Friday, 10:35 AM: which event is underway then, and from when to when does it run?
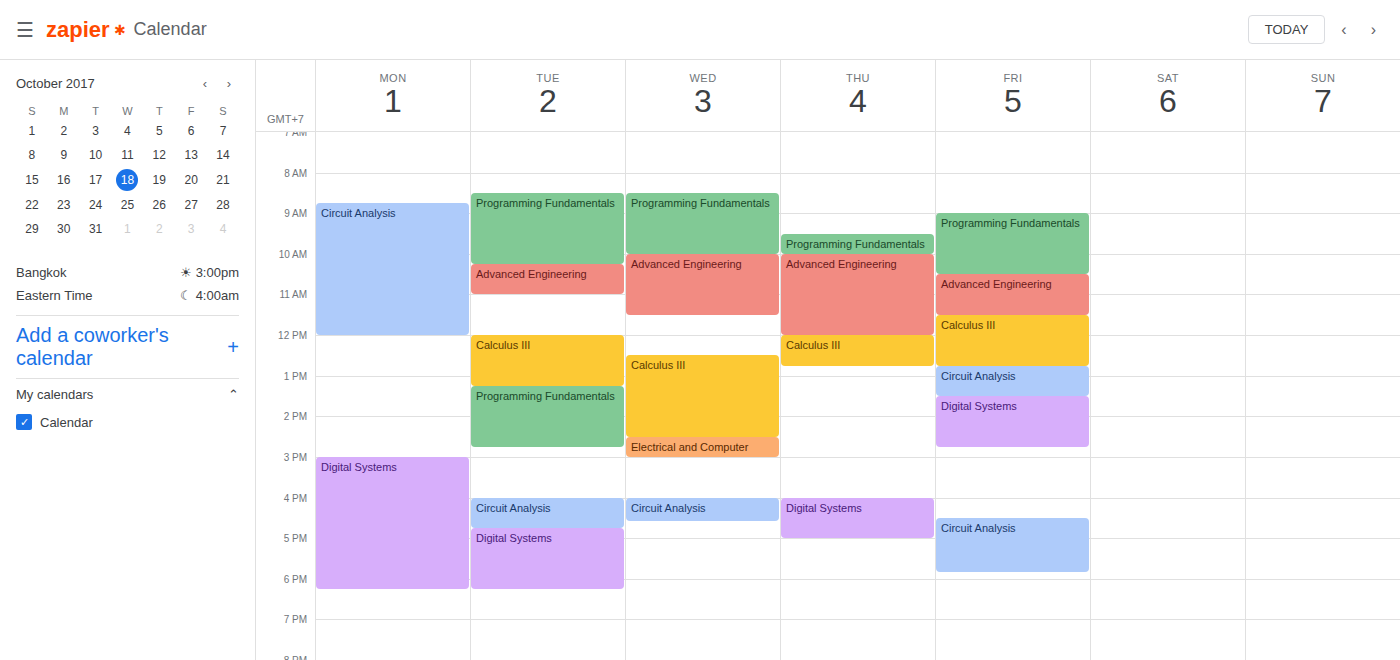
"Advanced Engineering", 10:30 AM to 11:30 AM